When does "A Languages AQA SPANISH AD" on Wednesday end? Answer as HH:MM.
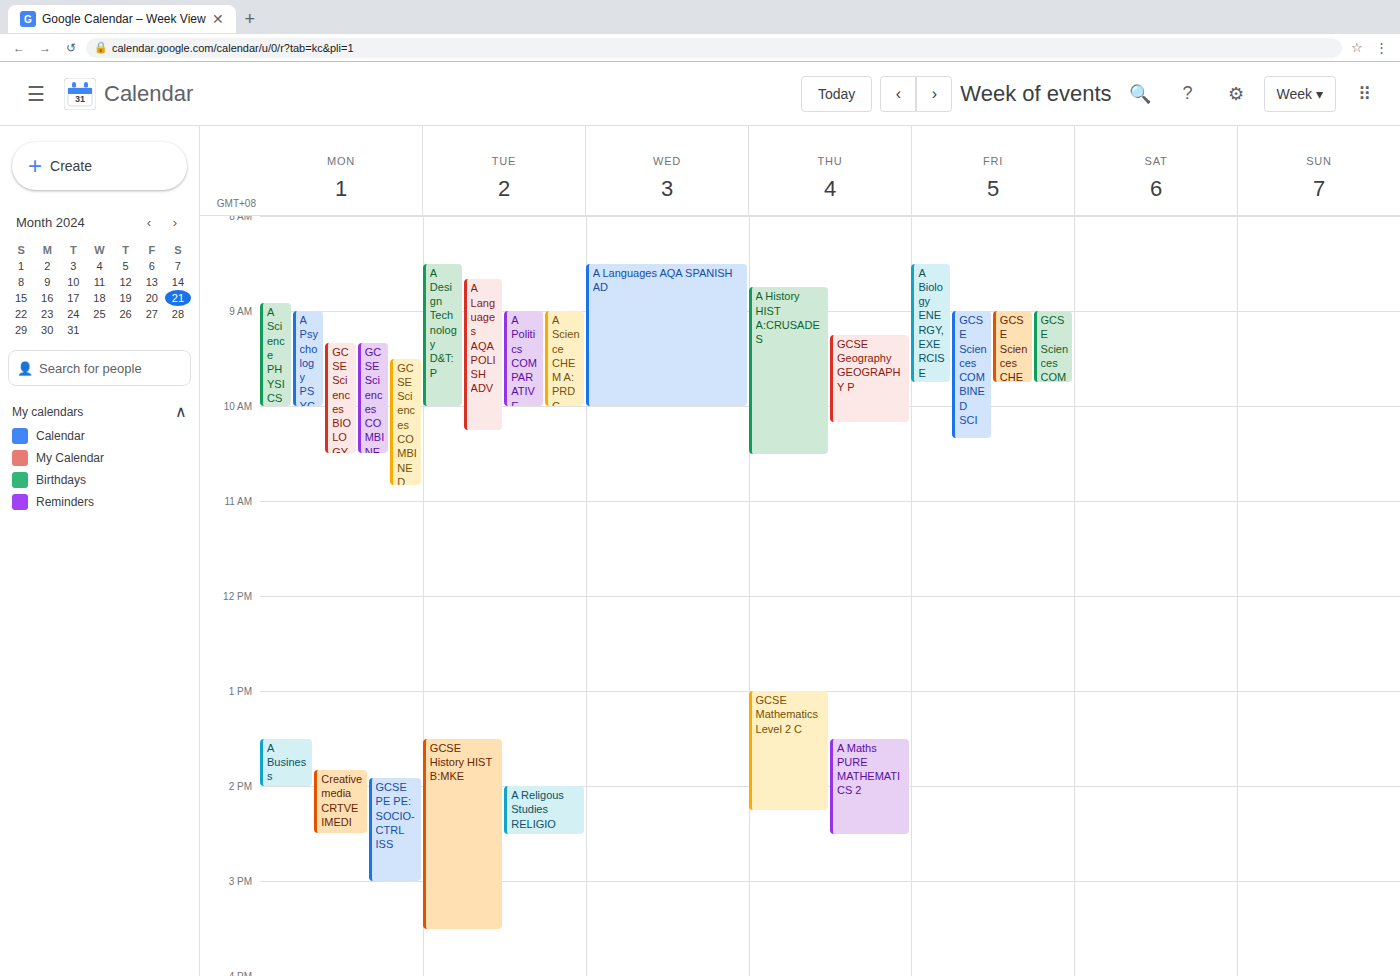
10:00